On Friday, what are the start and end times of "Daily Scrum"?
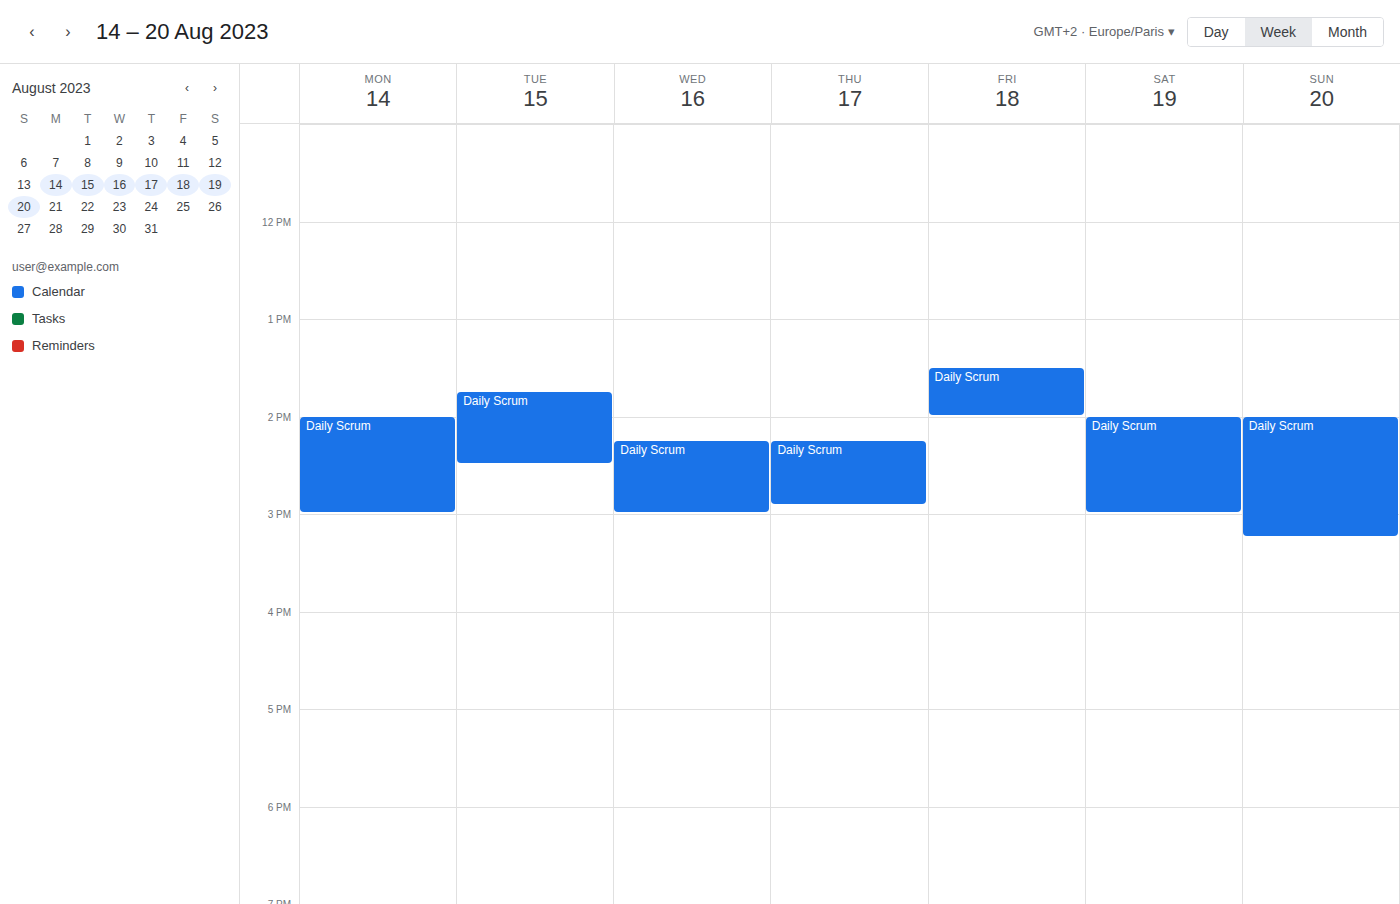
1:30 PM to 2:00 PM